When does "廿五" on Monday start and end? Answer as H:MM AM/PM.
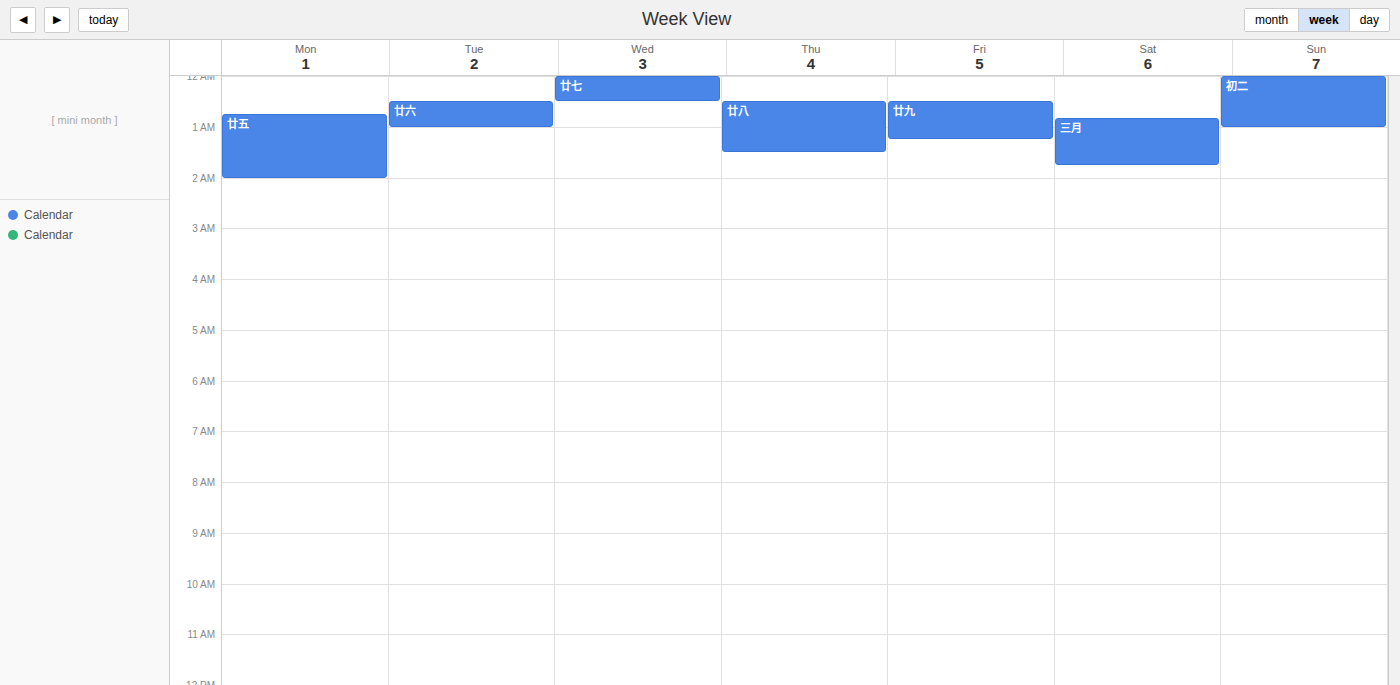
12:45 AM to 2:00 AM